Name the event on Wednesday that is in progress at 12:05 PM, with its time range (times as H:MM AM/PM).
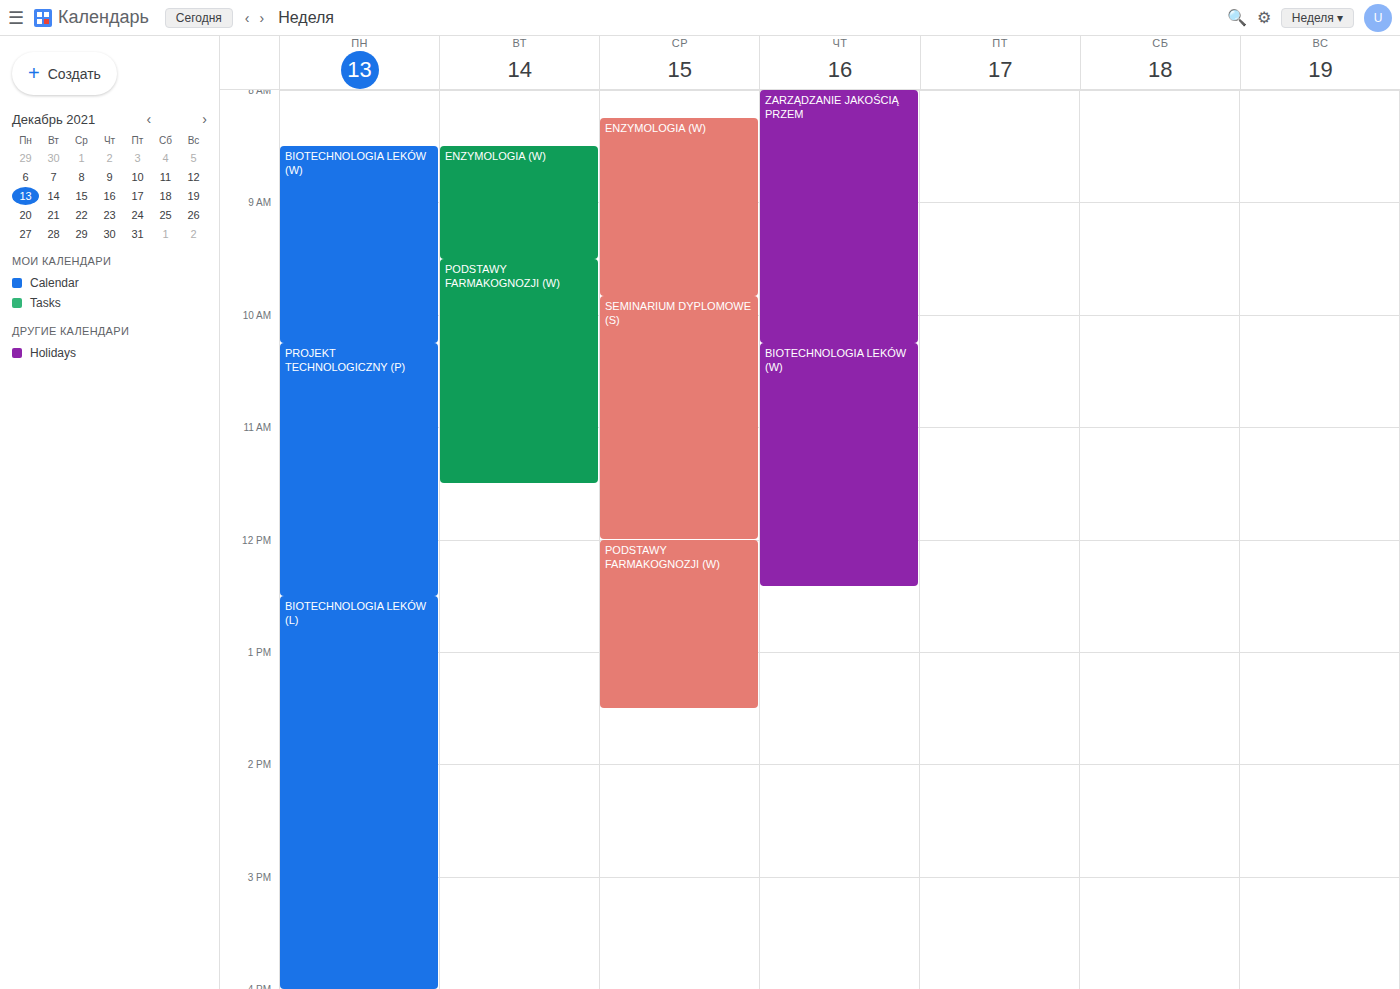
"PODSTAWY FARMAKOGNOZJI (W)", 12:00 PM to 1:30 PM